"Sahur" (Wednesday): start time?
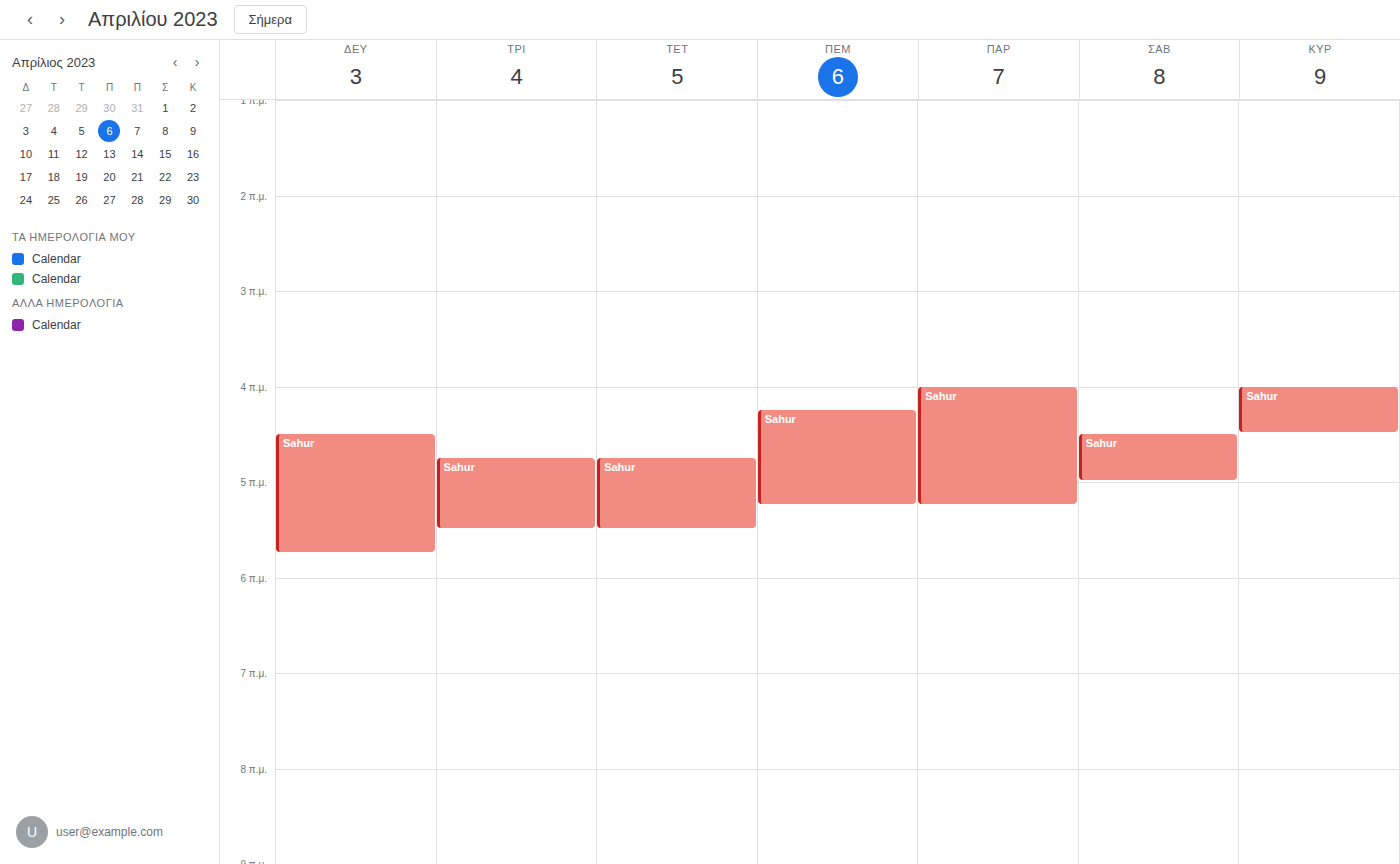
4:45 AM